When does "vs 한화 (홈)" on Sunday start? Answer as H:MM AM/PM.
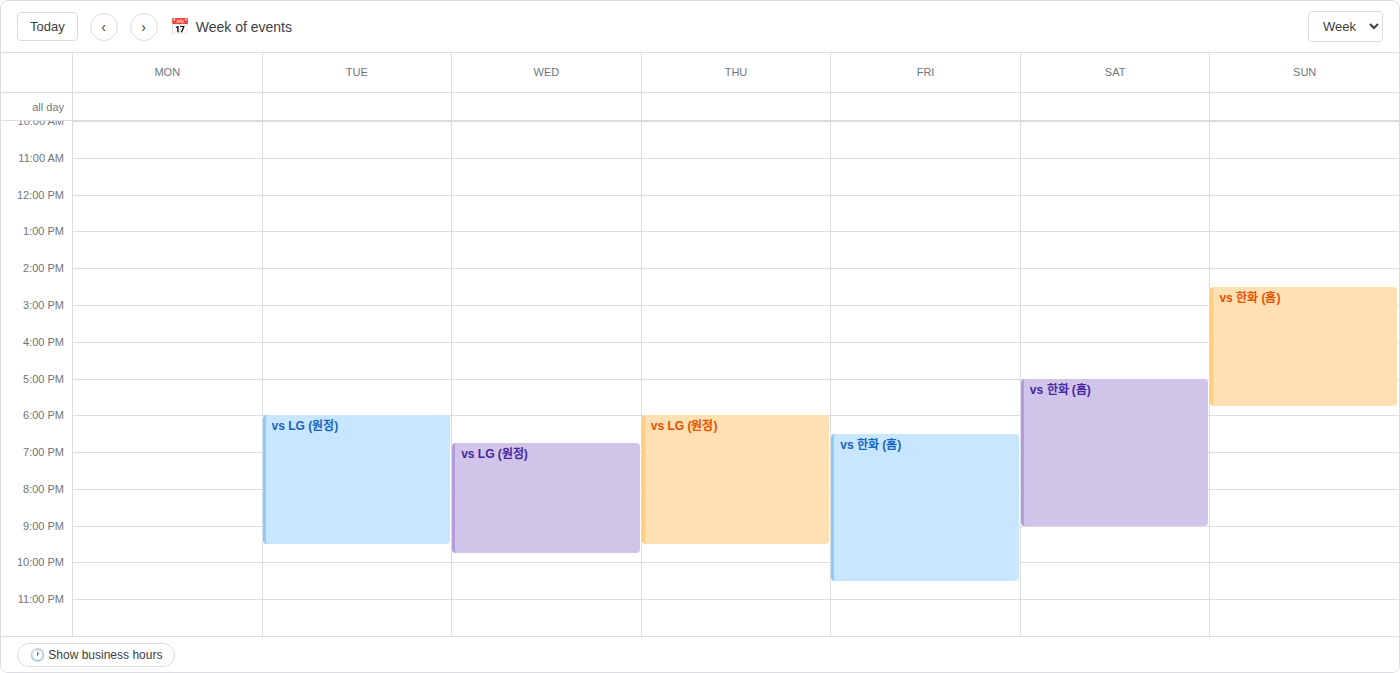
2:30 PM